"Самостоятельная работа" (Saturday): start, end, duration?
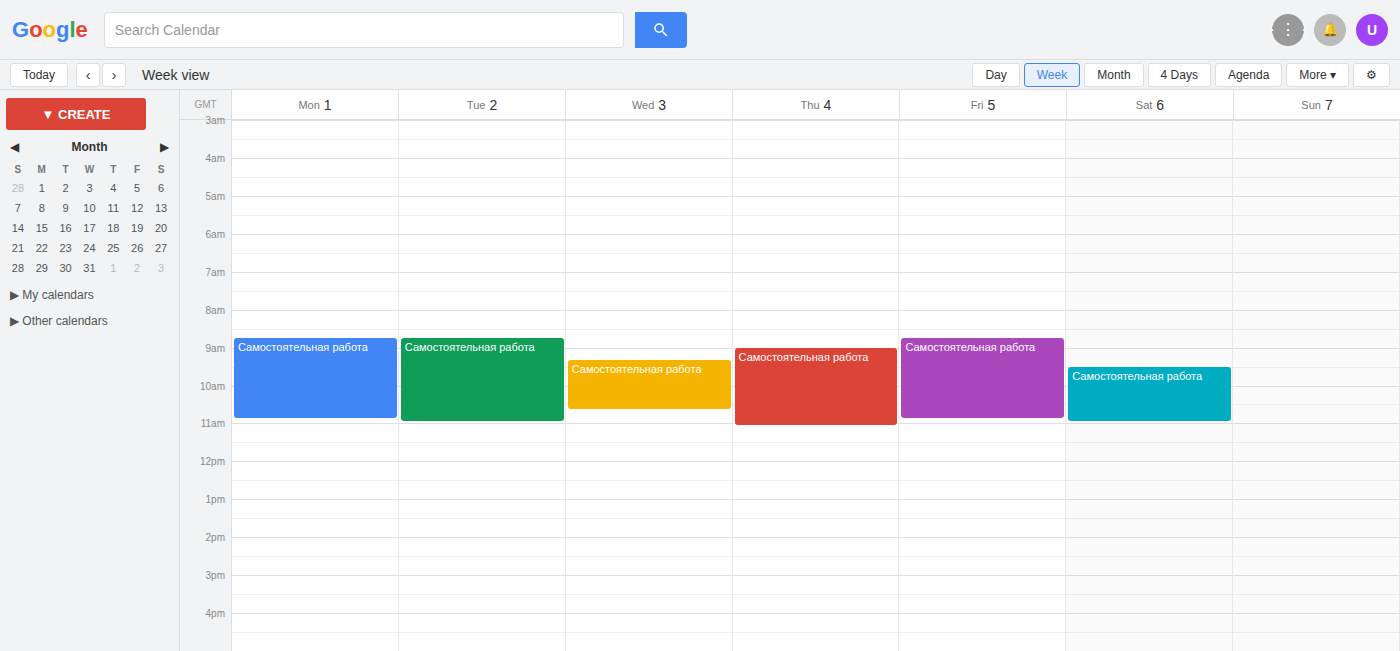
9:30 AM to 11:00 AM, 1 hour 30 minutes